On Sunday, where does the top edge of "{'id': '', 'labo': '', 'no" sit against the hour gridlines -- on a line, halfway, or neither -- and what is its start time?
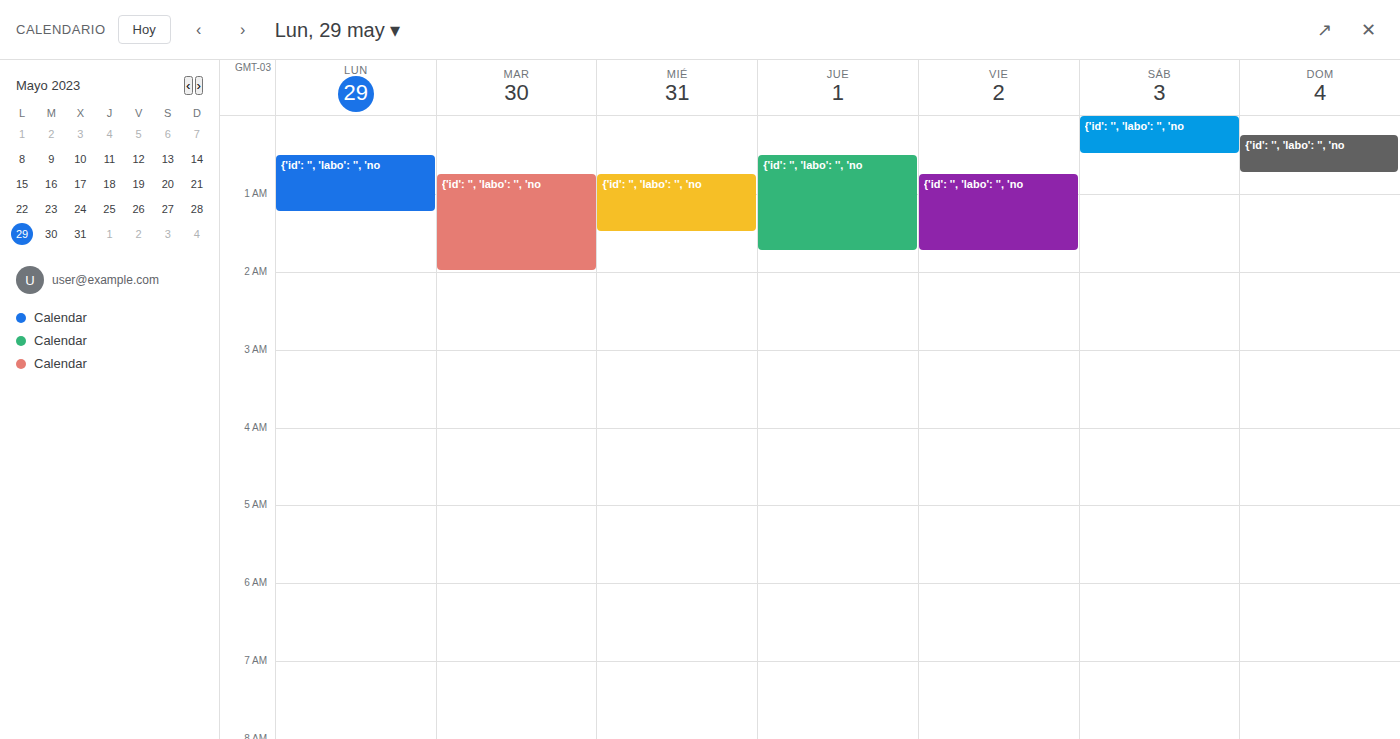
12:15 AM -- neither: a quarter of the way from the 12 AM line to the 1 AM line.